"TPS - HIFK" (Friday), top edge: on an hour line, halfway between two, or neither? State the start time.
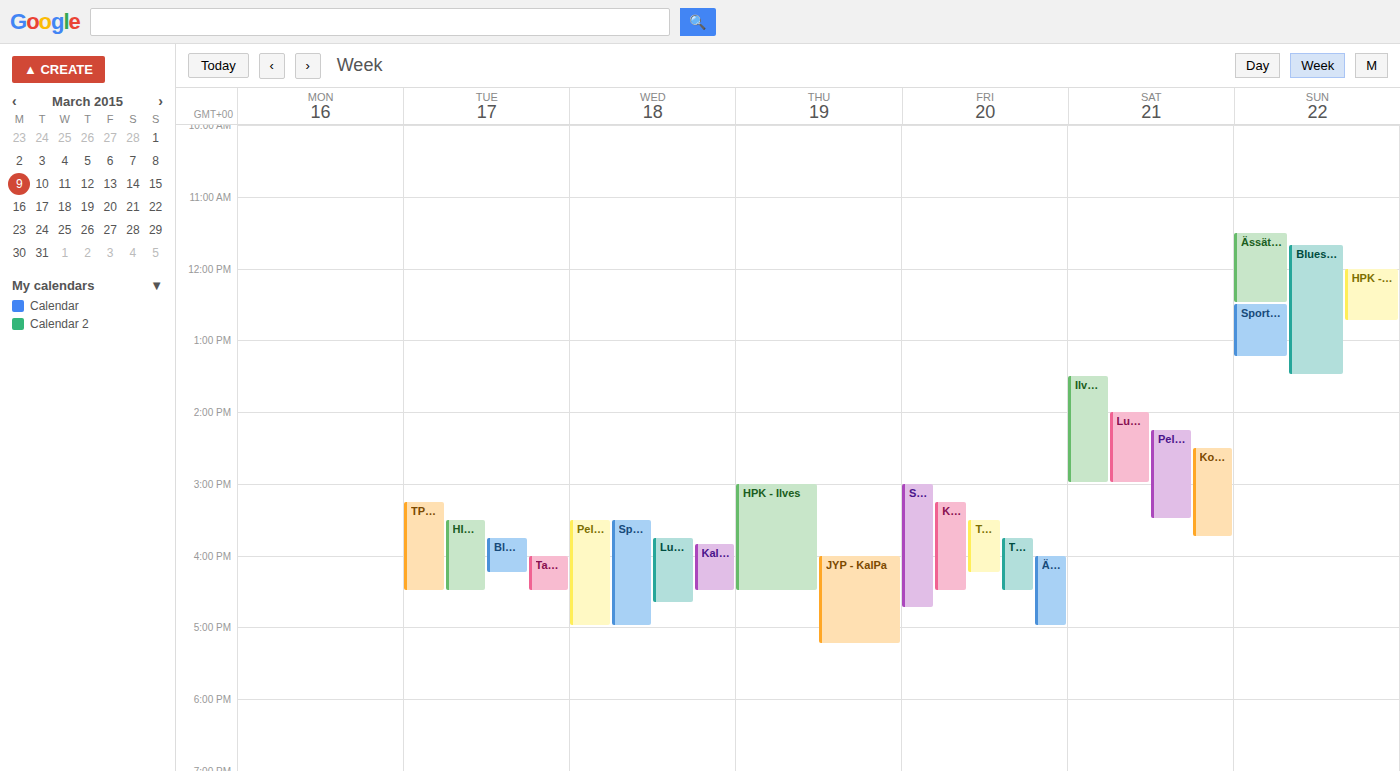
3:45 PM -- neither: three quarters of the way from the 3 PM line to the 4 PM line.